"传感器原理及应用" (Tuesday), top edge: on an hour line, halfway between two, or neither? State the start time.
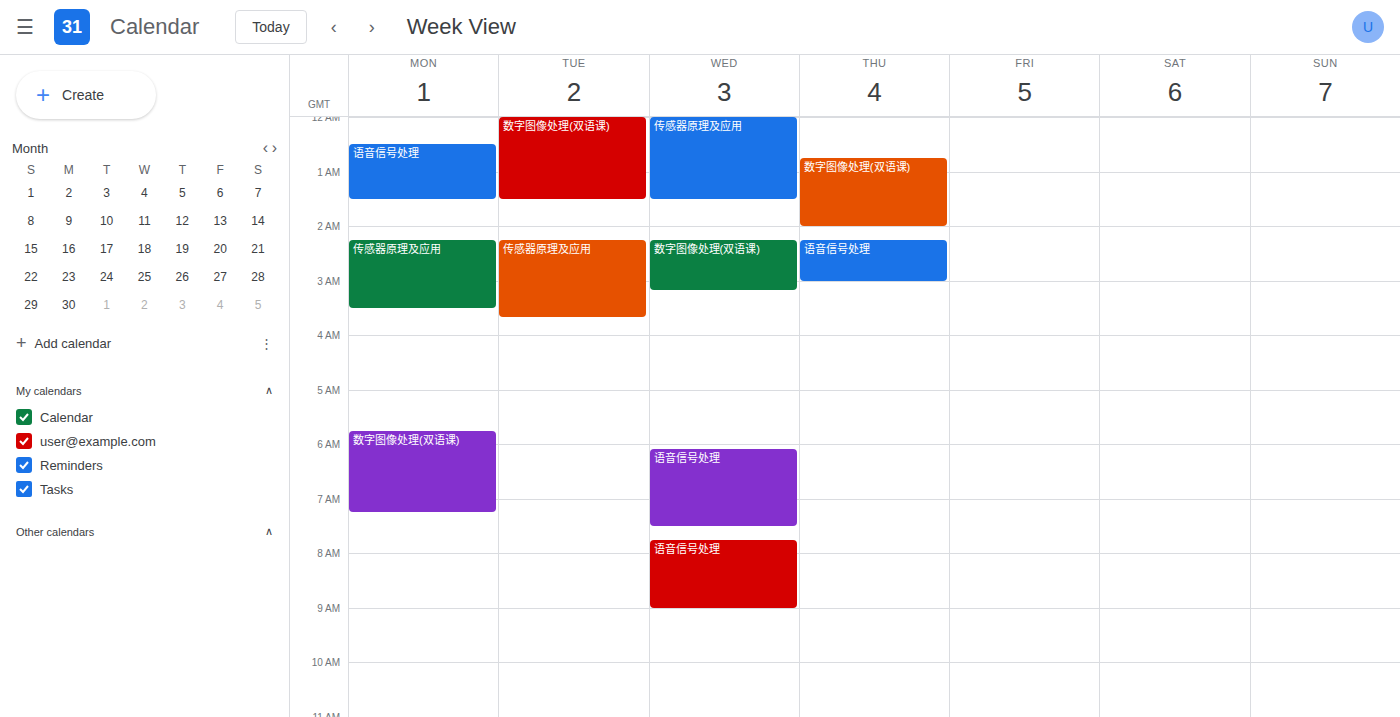
2:15 AM -- neither: a quarter of the way from the 2 AM line to the 3 AM line.